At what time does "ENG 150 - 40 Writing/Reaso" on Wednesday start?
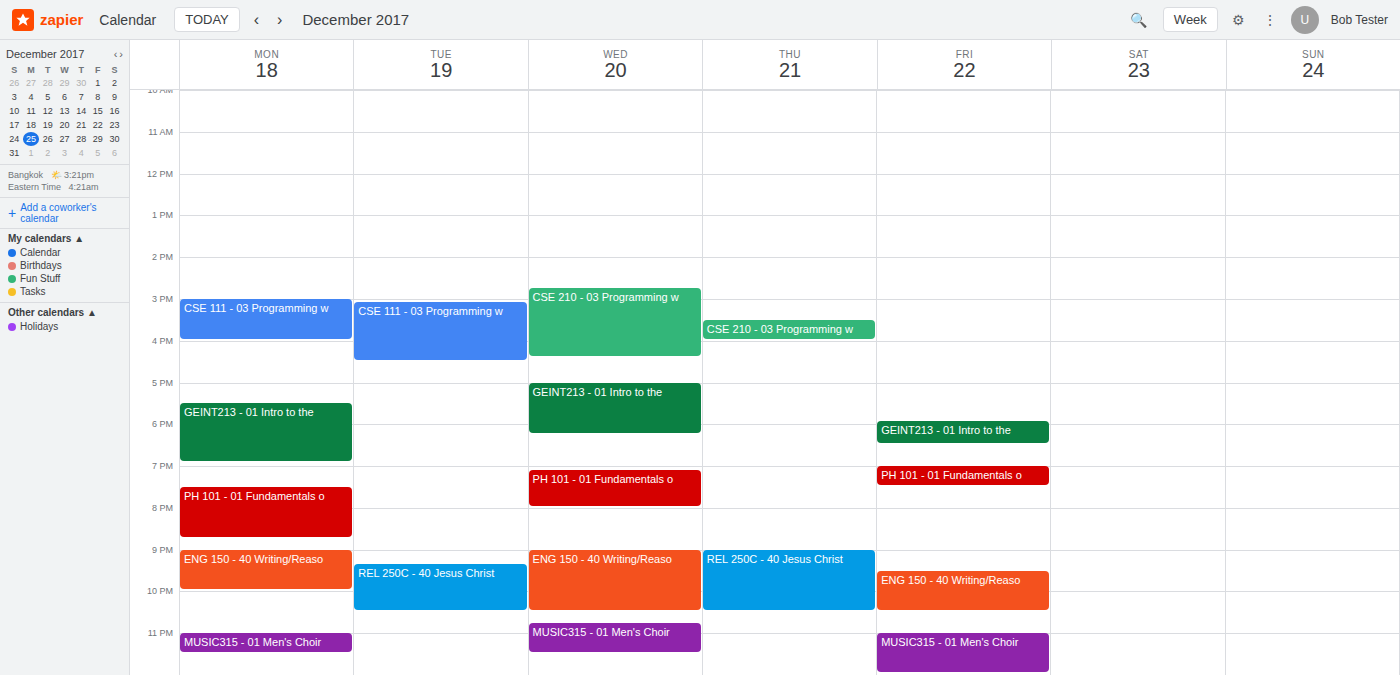
9:00 PM